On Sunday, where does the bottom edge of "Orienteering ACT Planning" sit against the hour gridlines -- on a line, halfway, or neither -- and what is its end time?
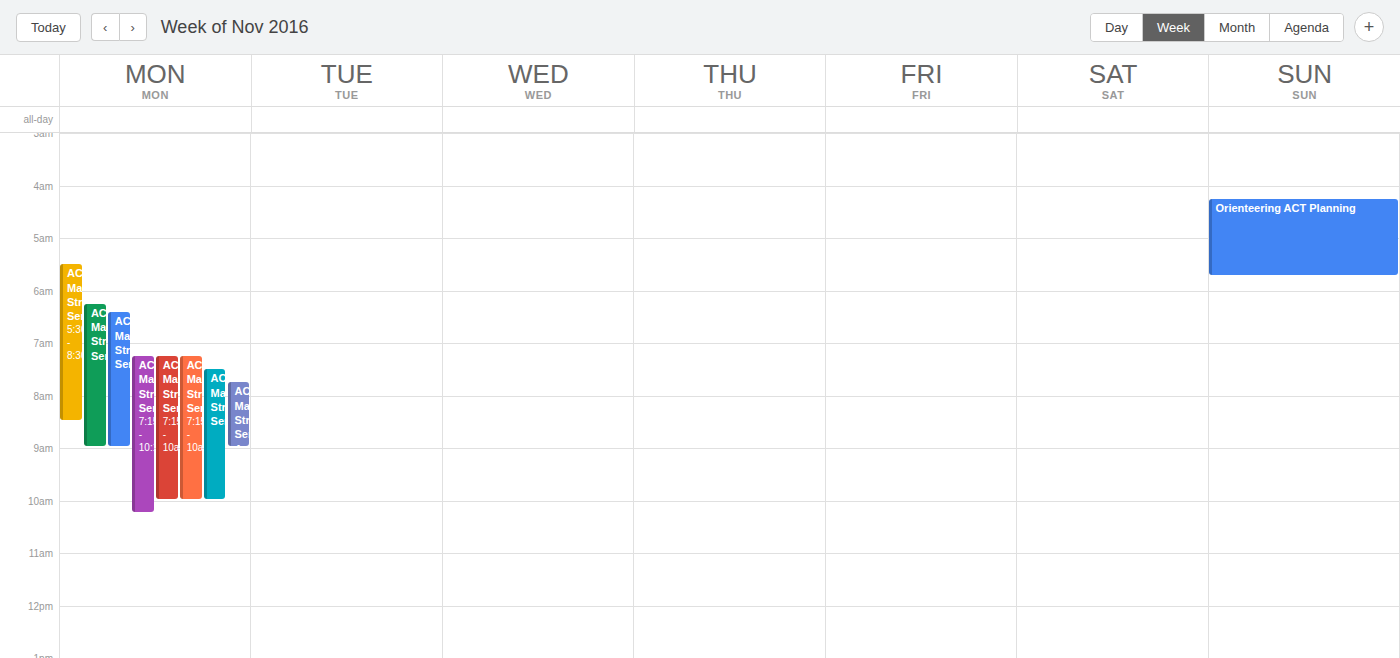
5:45 AM -- neither: three quarters of the way from the 5 AM line to the 6 AM line.